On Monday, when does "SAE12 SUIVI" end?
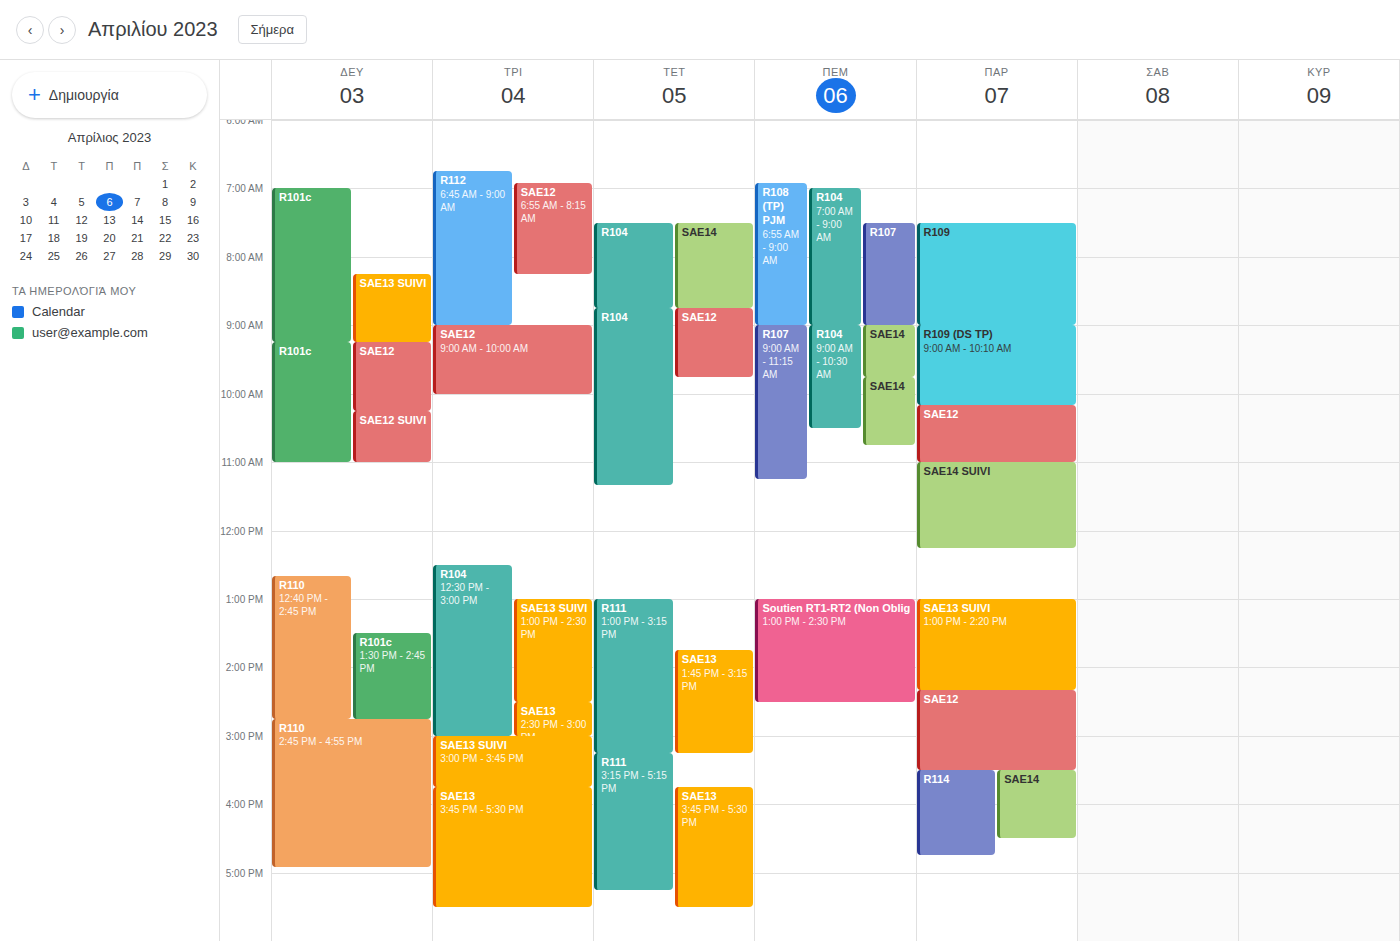
11:00 AM